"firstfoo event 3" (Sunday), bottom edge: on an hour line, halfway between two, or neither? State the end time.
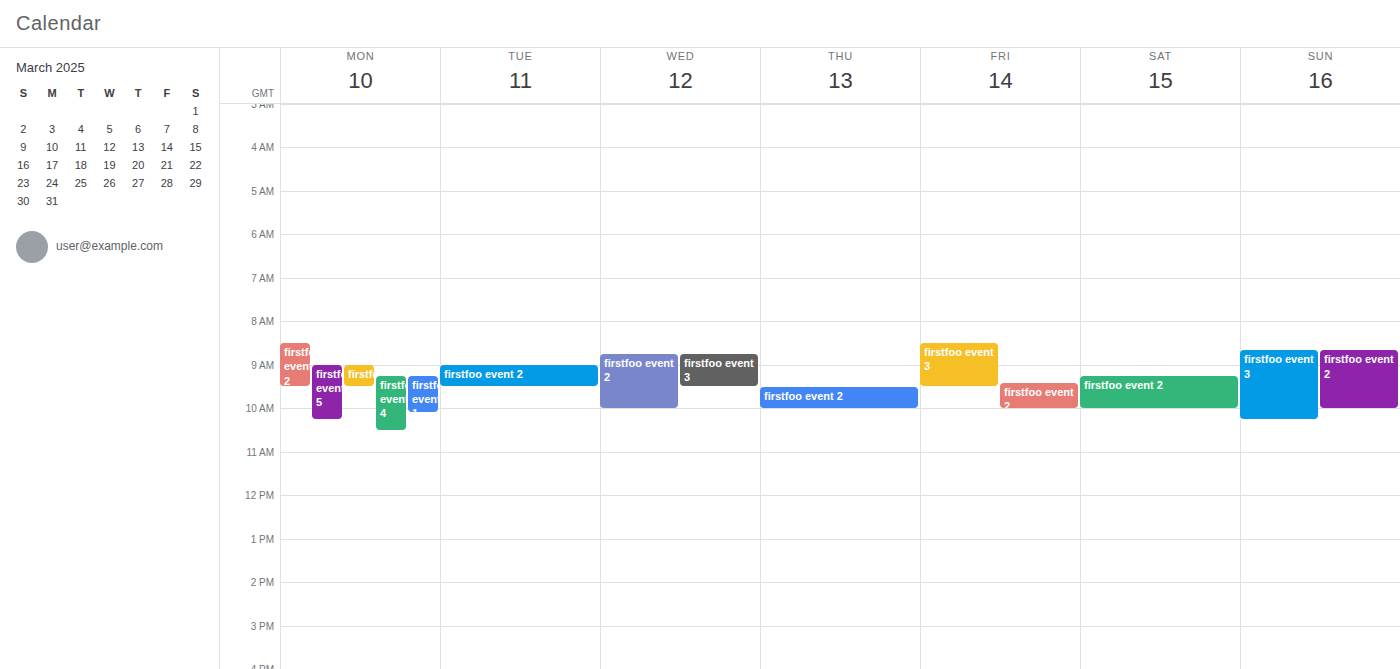
10:15 AM -- neither: a quarter of the way from the 10 AM line to the 11 AM line.